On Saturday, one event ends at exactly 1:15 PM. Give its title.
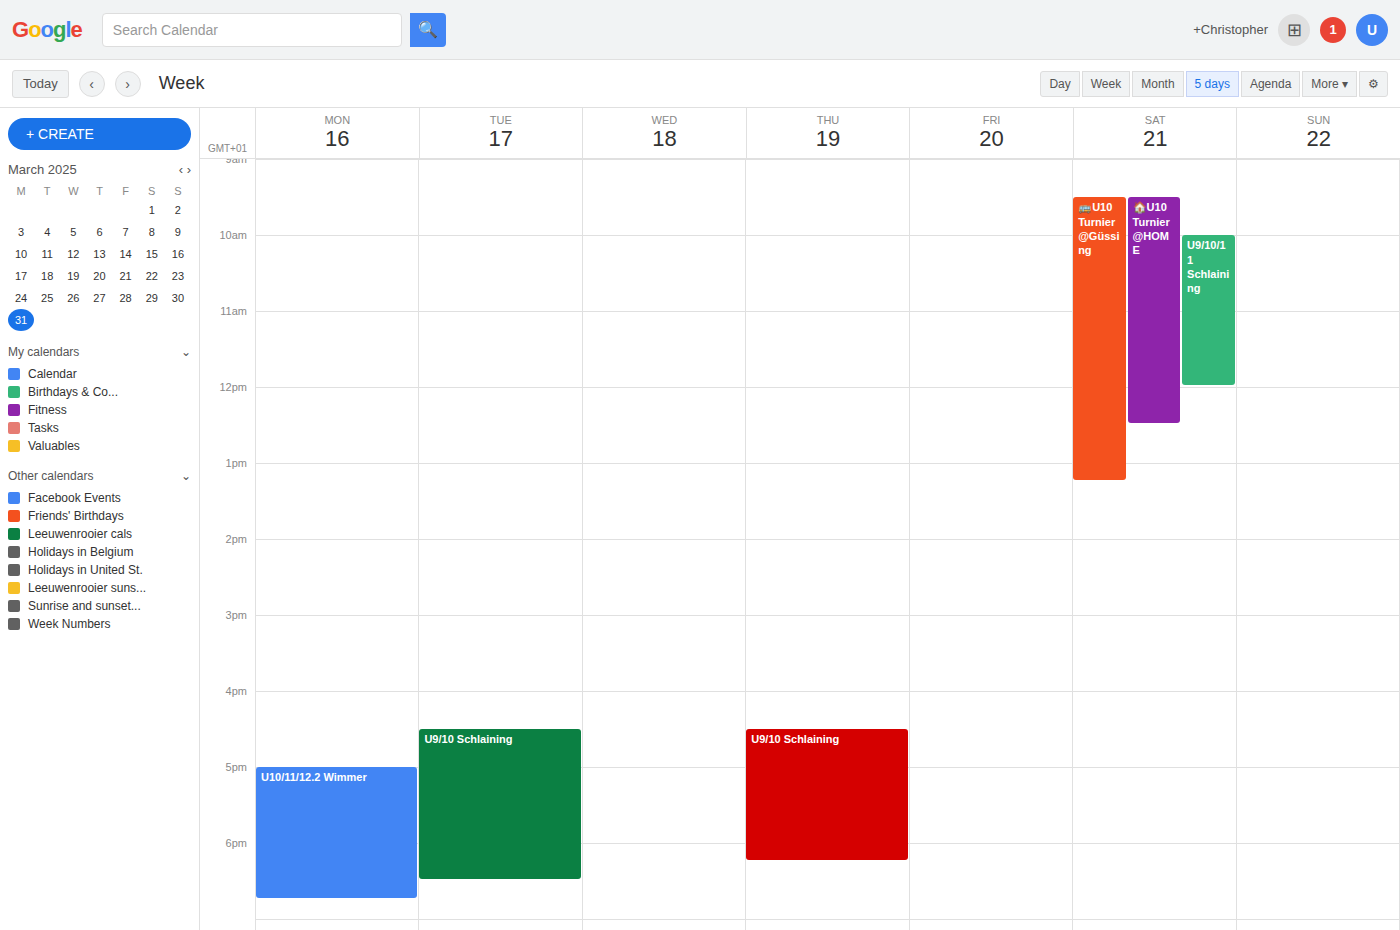
"🚌U10 Turnier @Güssing"